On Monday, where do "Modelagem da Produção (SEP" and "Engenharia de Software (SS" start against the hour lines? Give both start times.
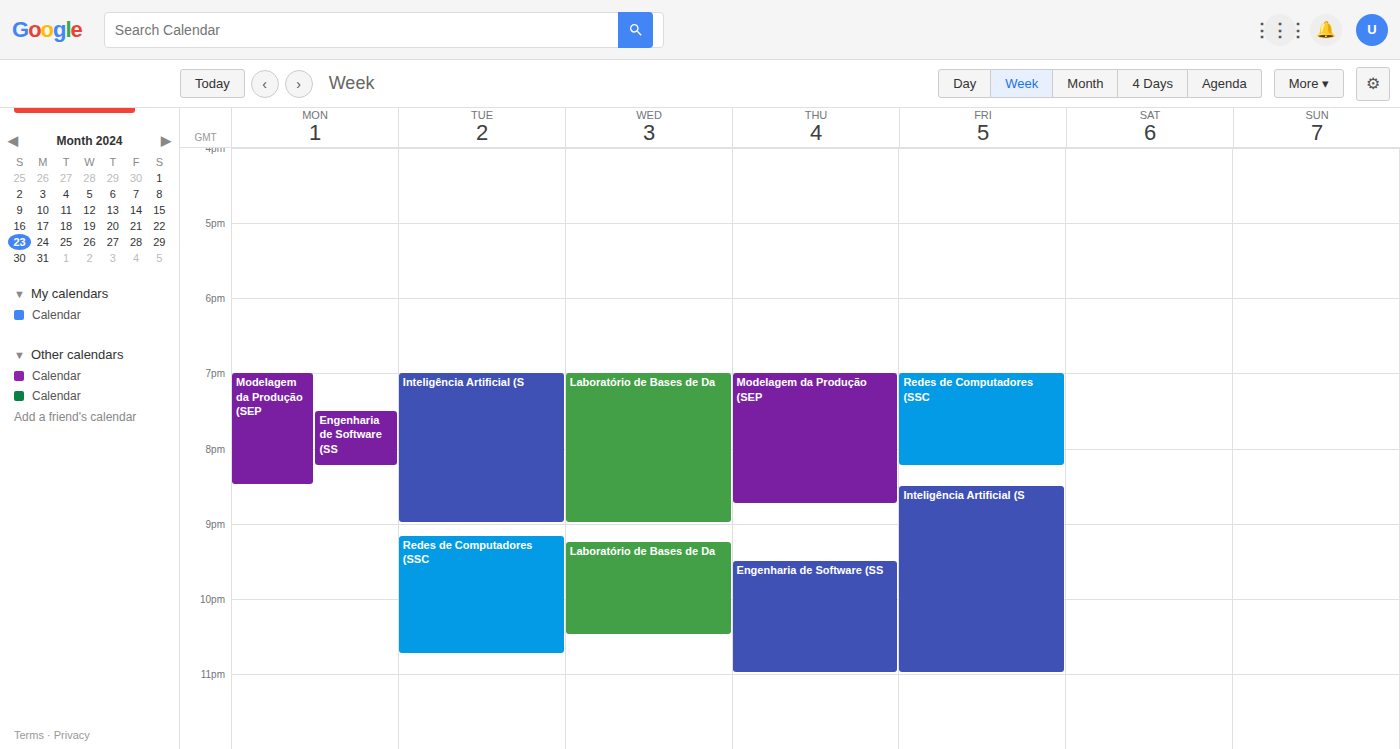
"Modelagem da Produção (SEP": 19:00, exactly on the 19:00 line. "Engenharia de Software (SS": 19:30, halfway between the 19:00 and 20:00 lines.